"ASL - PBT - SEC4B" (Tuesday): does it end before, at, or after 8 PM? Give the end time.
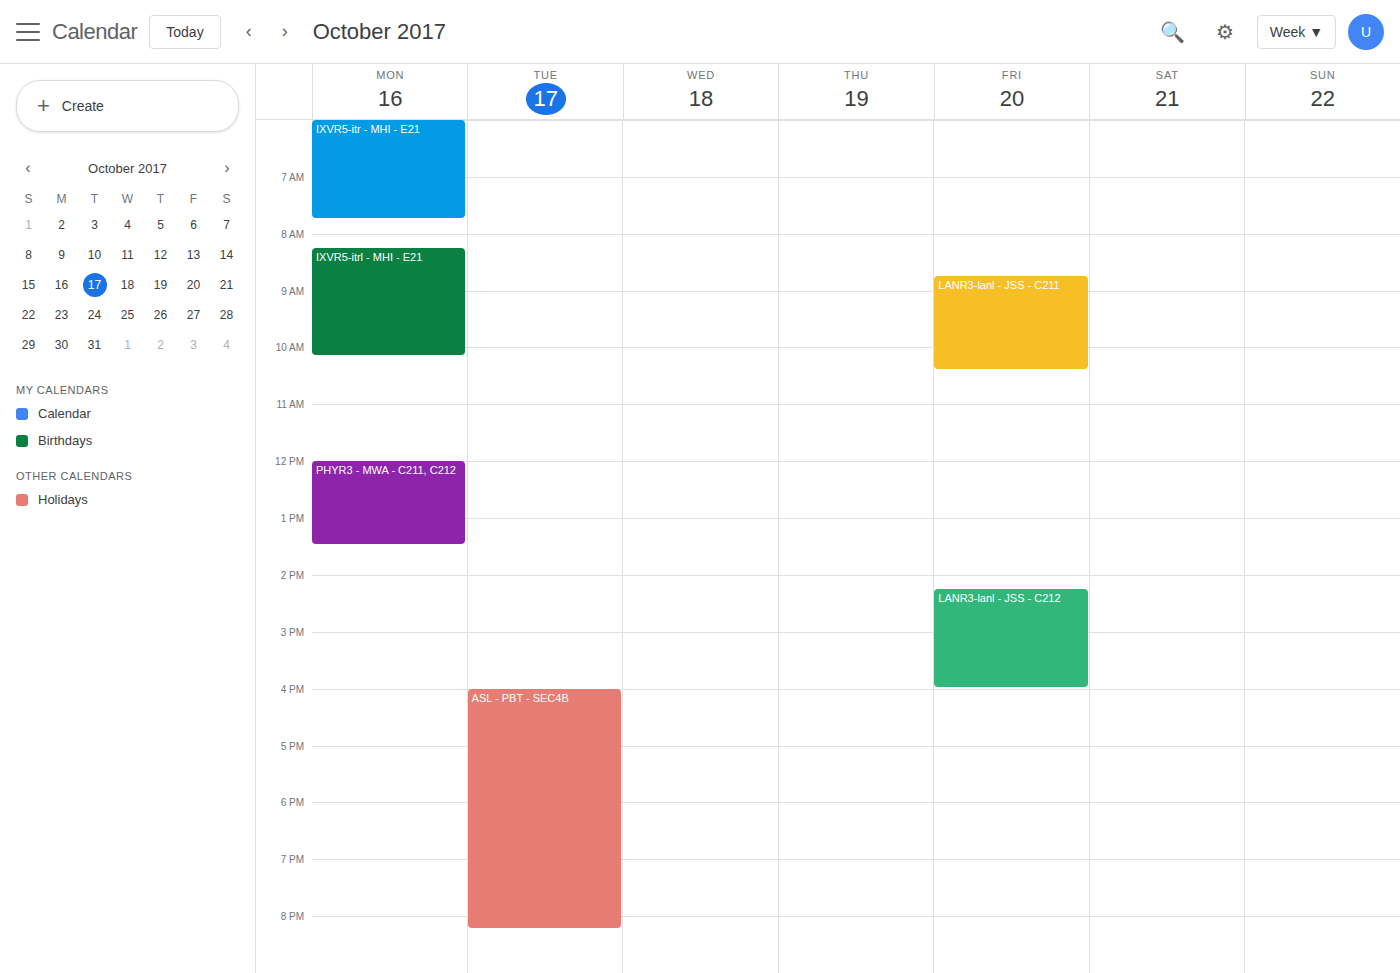
8:15 PM -- after 8 PM, 15 minutes below the 8 PM line.